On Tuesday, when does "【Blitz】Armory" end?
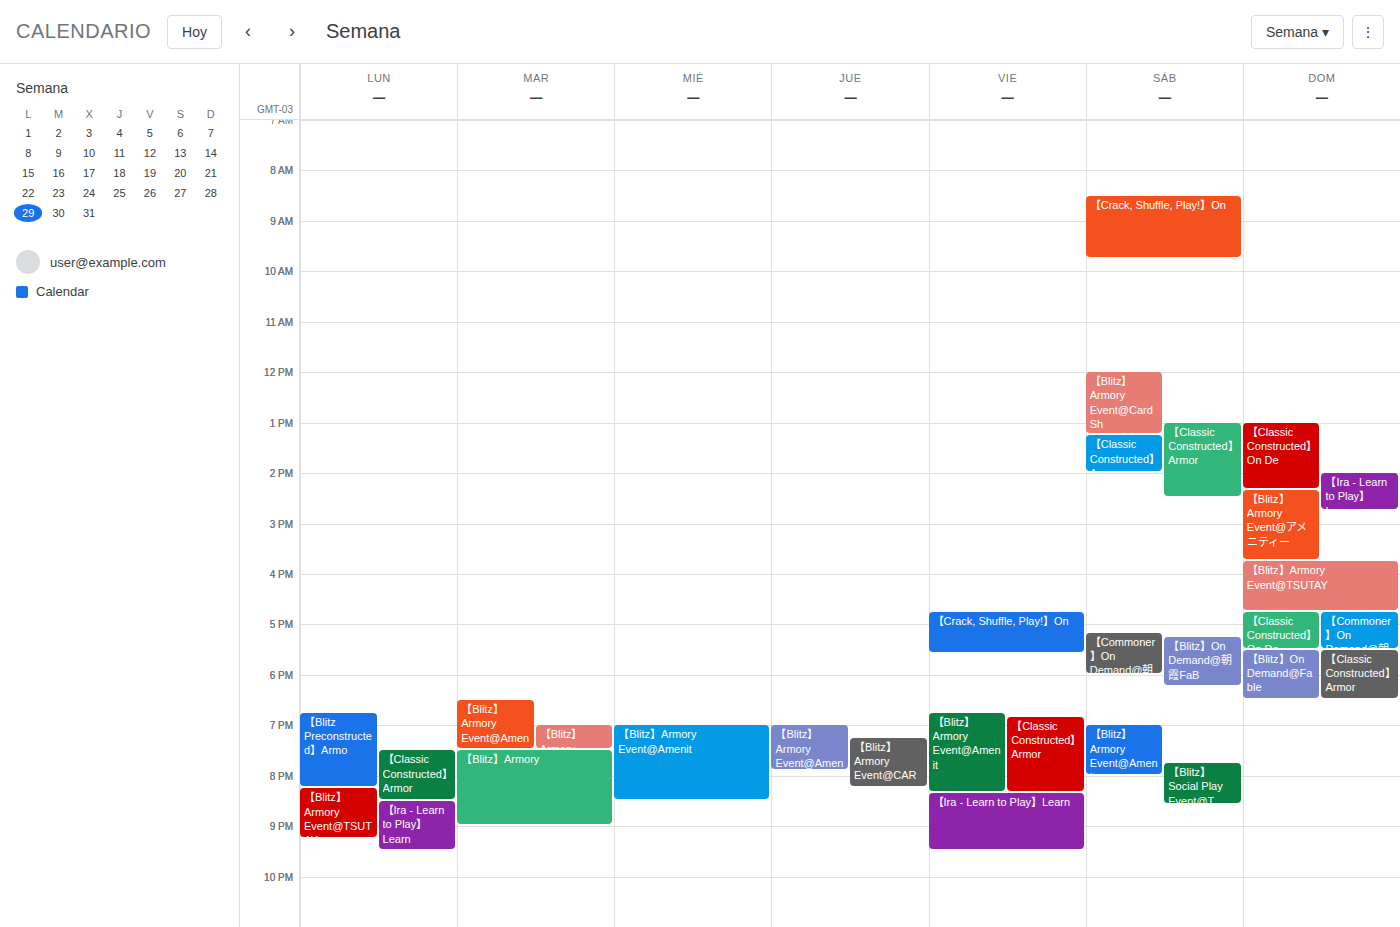
9:00 PM